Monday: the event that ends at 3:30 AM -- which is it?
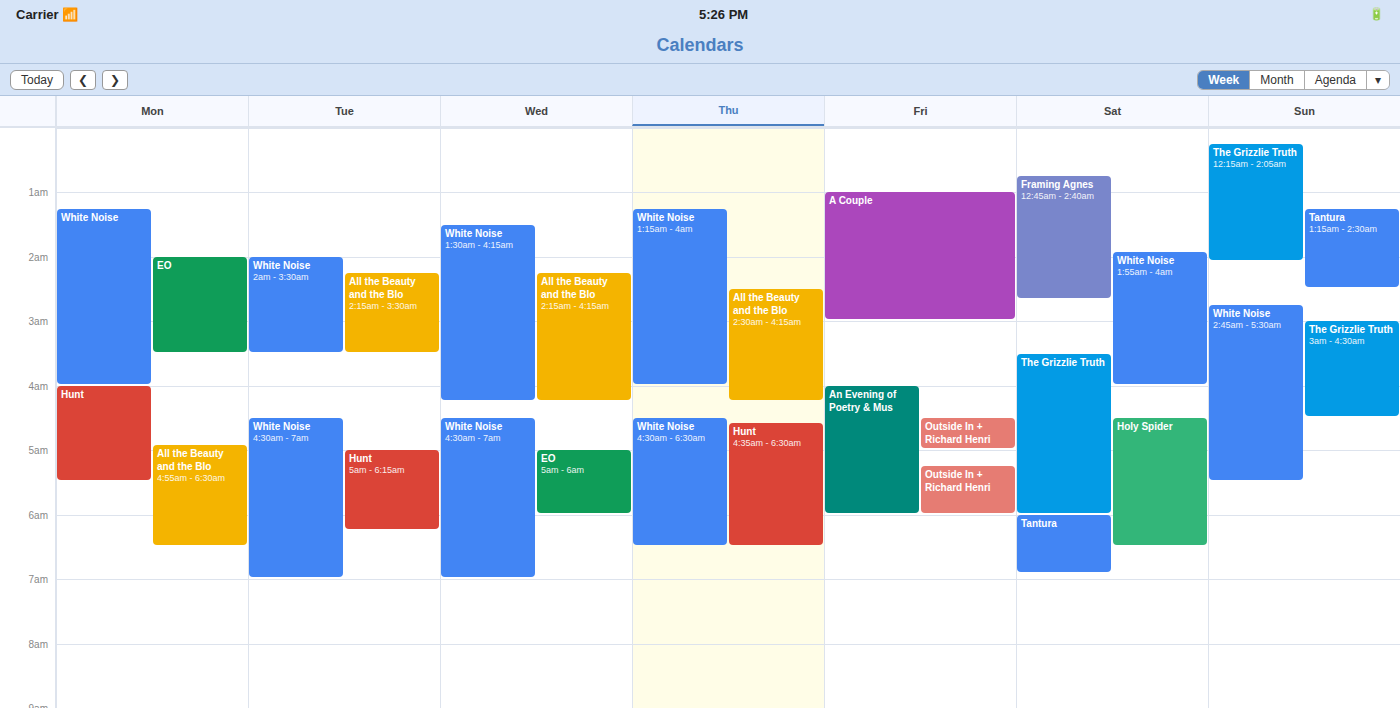
"EO"